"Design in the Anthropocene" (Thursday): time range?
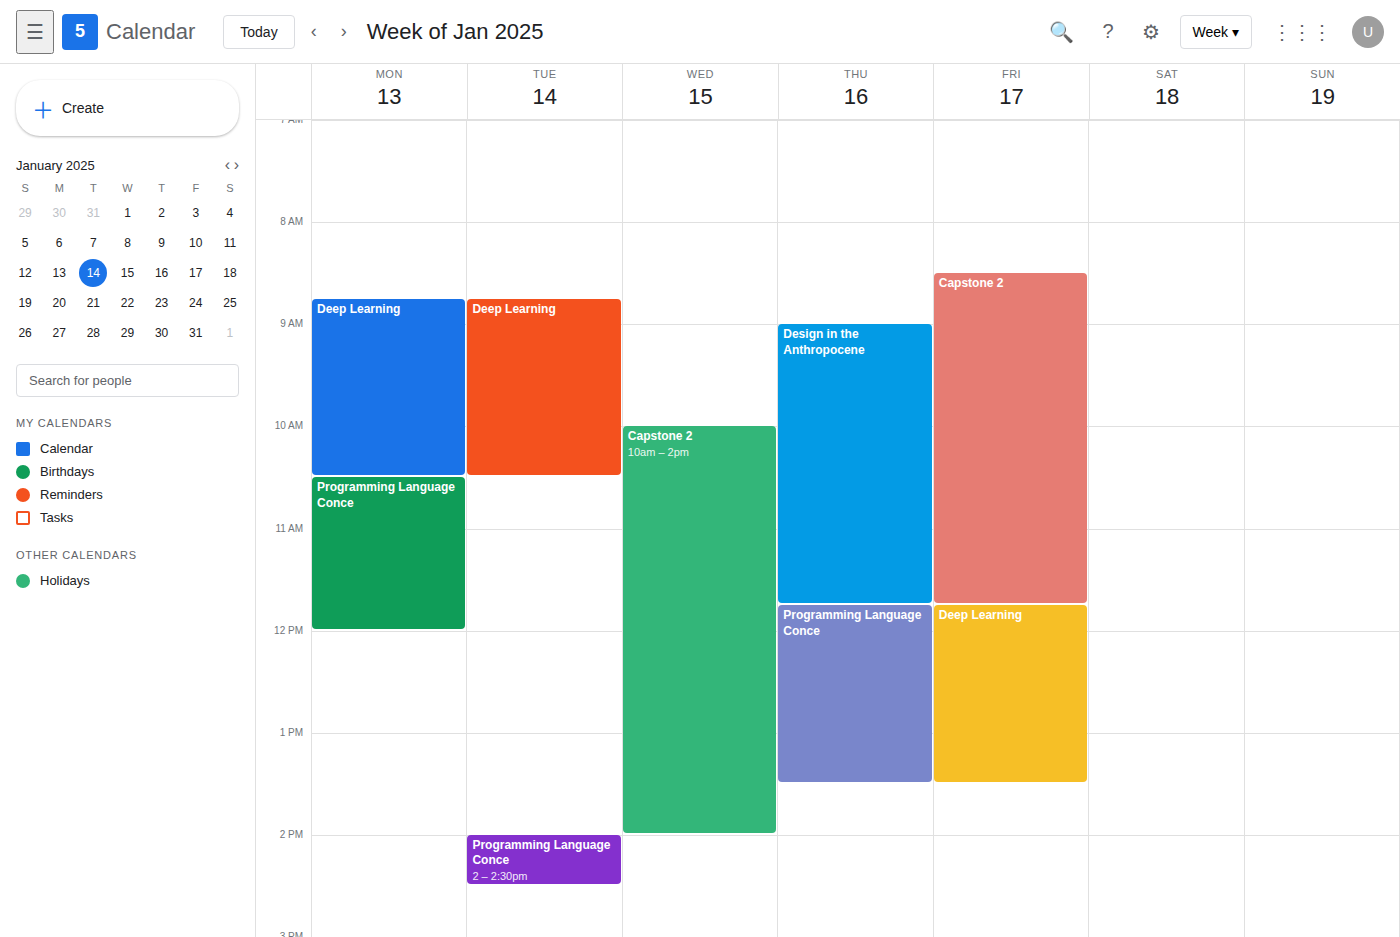
9:00 AM to 11:45 AM